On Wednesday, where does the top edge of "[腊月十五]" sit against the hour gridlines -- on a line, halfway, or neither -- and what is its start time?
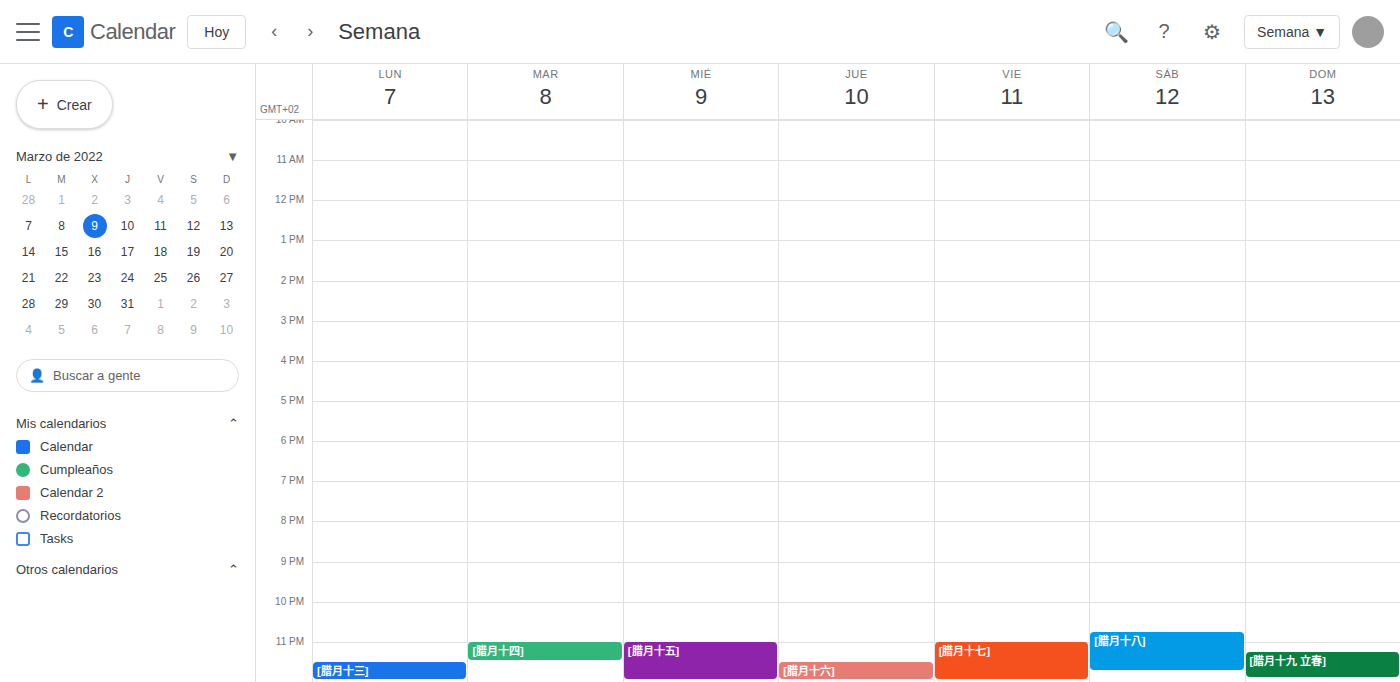
11:00 PM -- exactly on the 11 PM line.